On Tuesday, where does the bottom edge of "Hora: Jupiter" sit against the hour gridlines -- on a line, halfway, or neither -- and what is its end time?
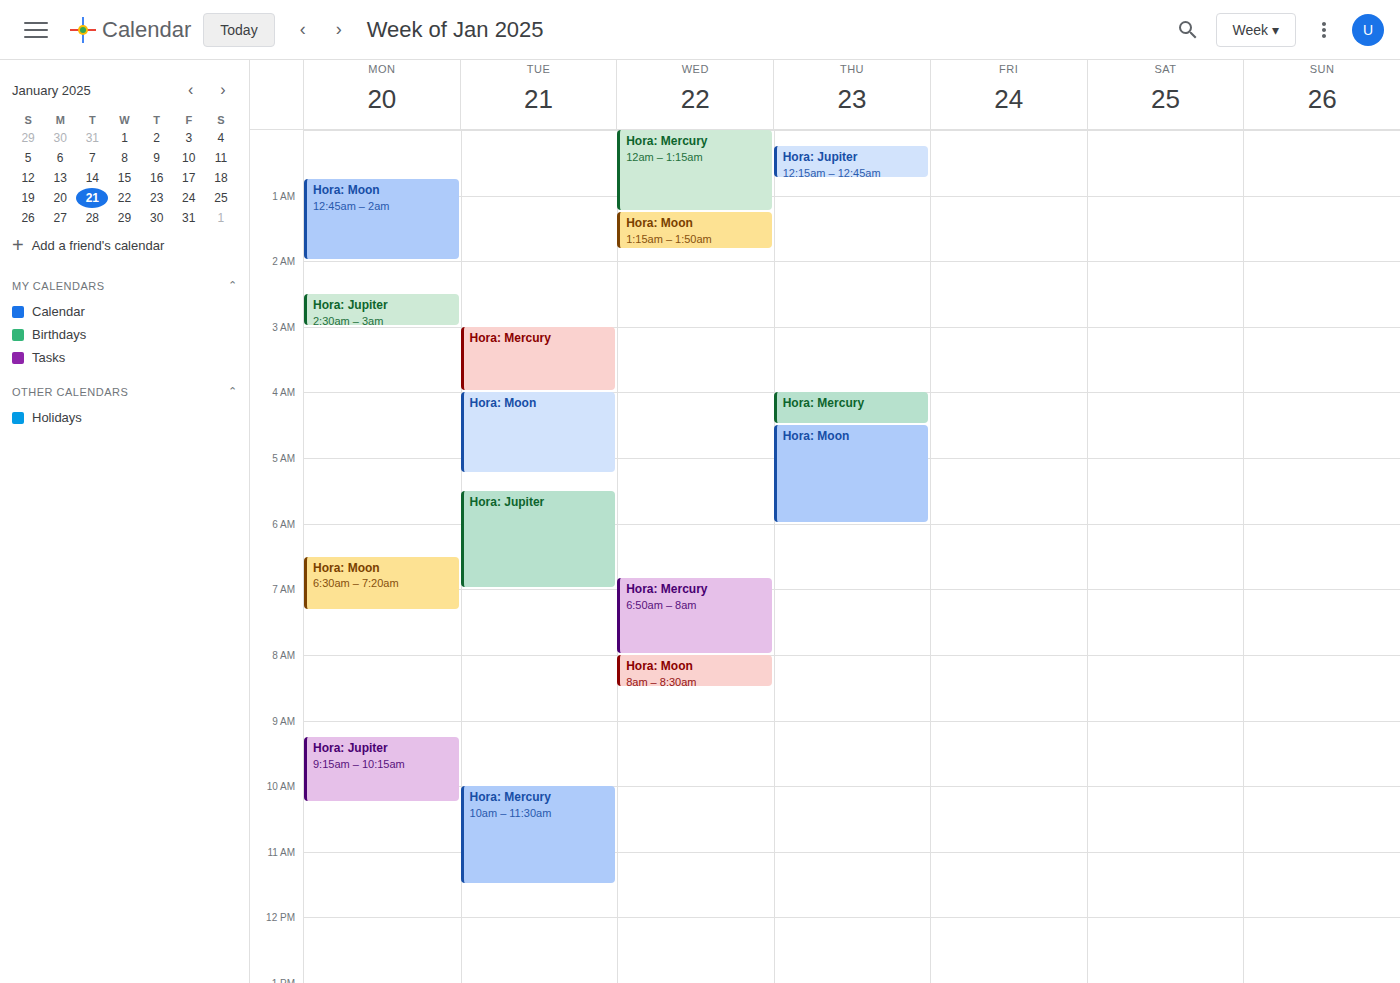
07:00 -- exactly on the 07:00 line.